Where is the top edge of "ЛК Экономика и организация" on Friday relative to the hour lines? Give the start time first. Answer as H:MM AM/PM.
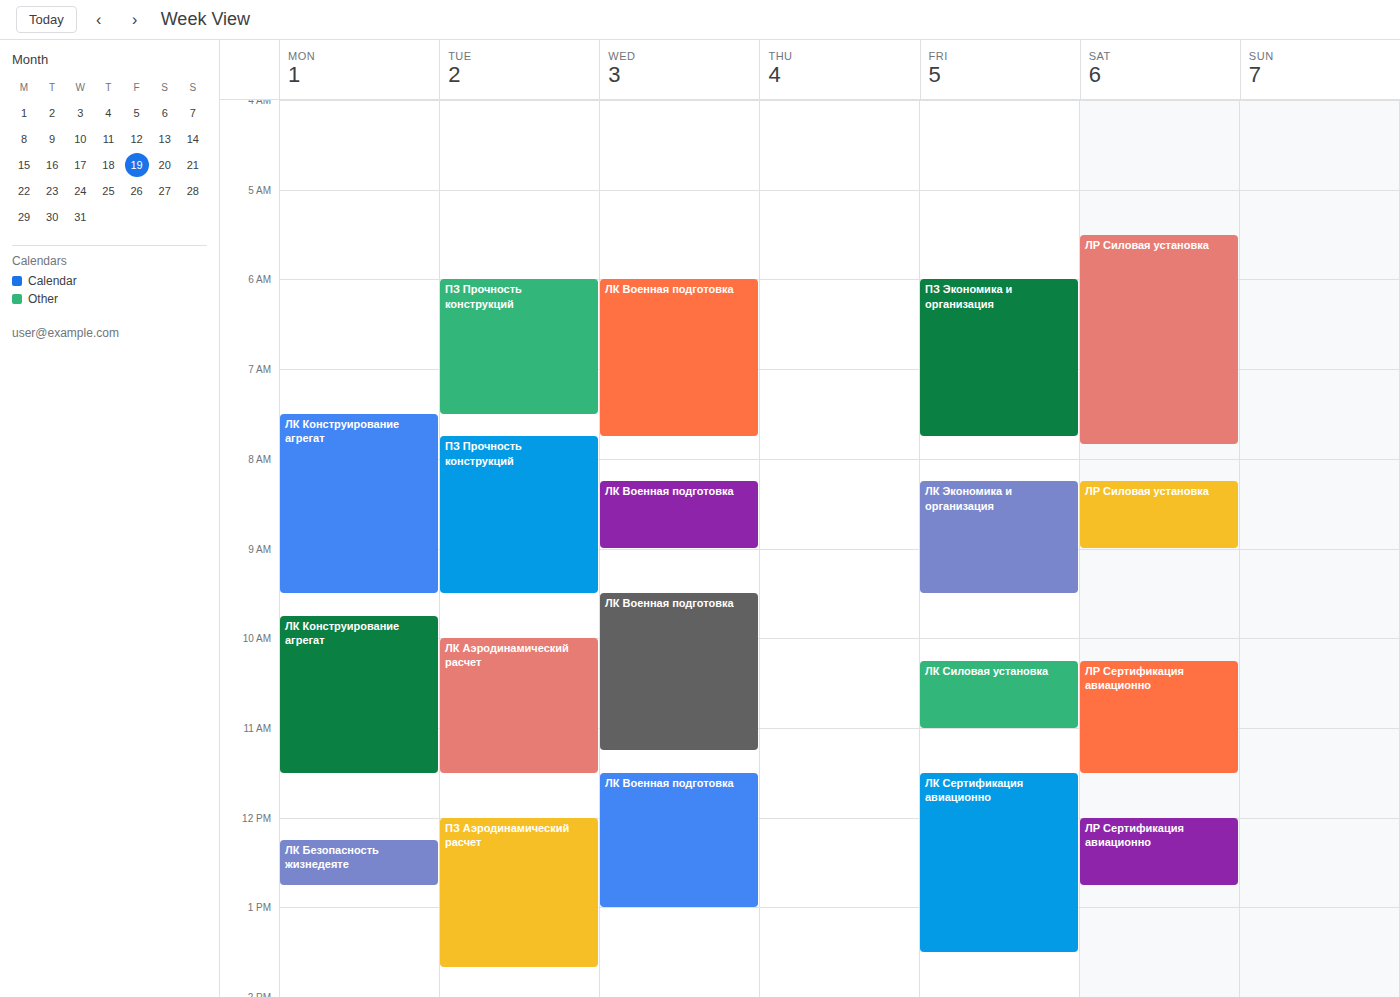
8:15 AM -- neither: a quarter of the way from the 8 AM line to the 9 AM line.